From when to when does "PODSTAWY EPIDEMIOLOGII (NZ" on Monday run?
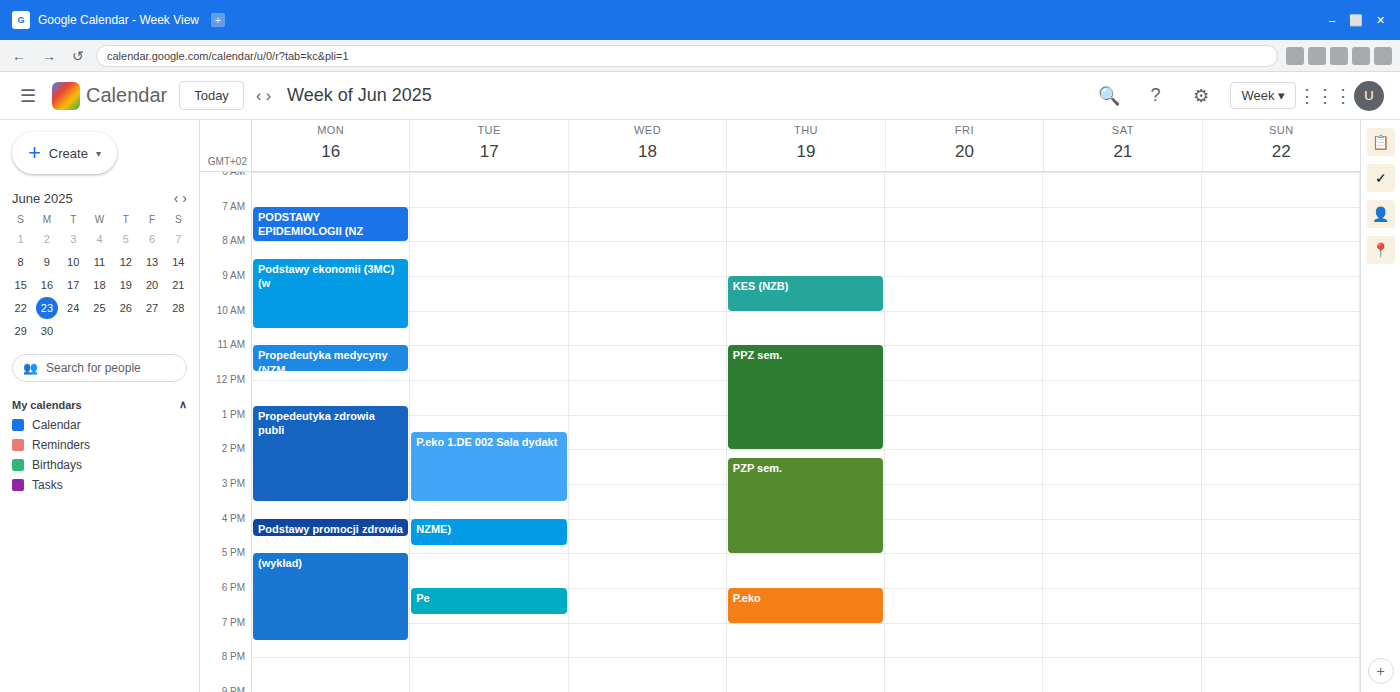
7:00 AM to 8:00 AM